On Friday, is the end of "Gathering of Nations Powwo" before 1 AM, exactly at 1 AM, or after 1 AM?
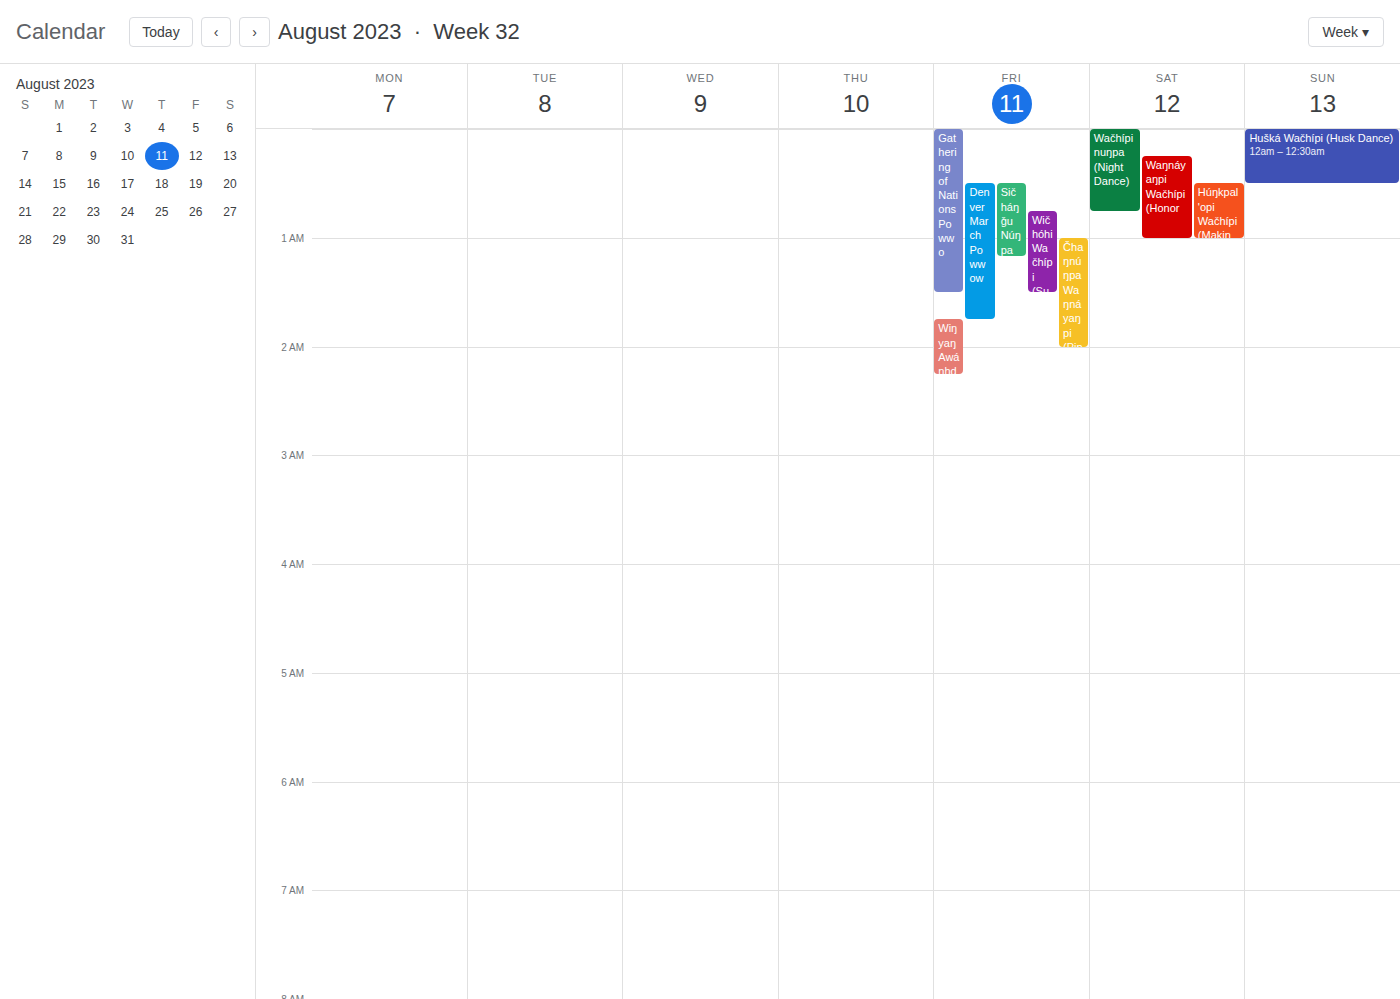
1:30 AM -- after 1 AM, 30 minutes below the 1 AM line.